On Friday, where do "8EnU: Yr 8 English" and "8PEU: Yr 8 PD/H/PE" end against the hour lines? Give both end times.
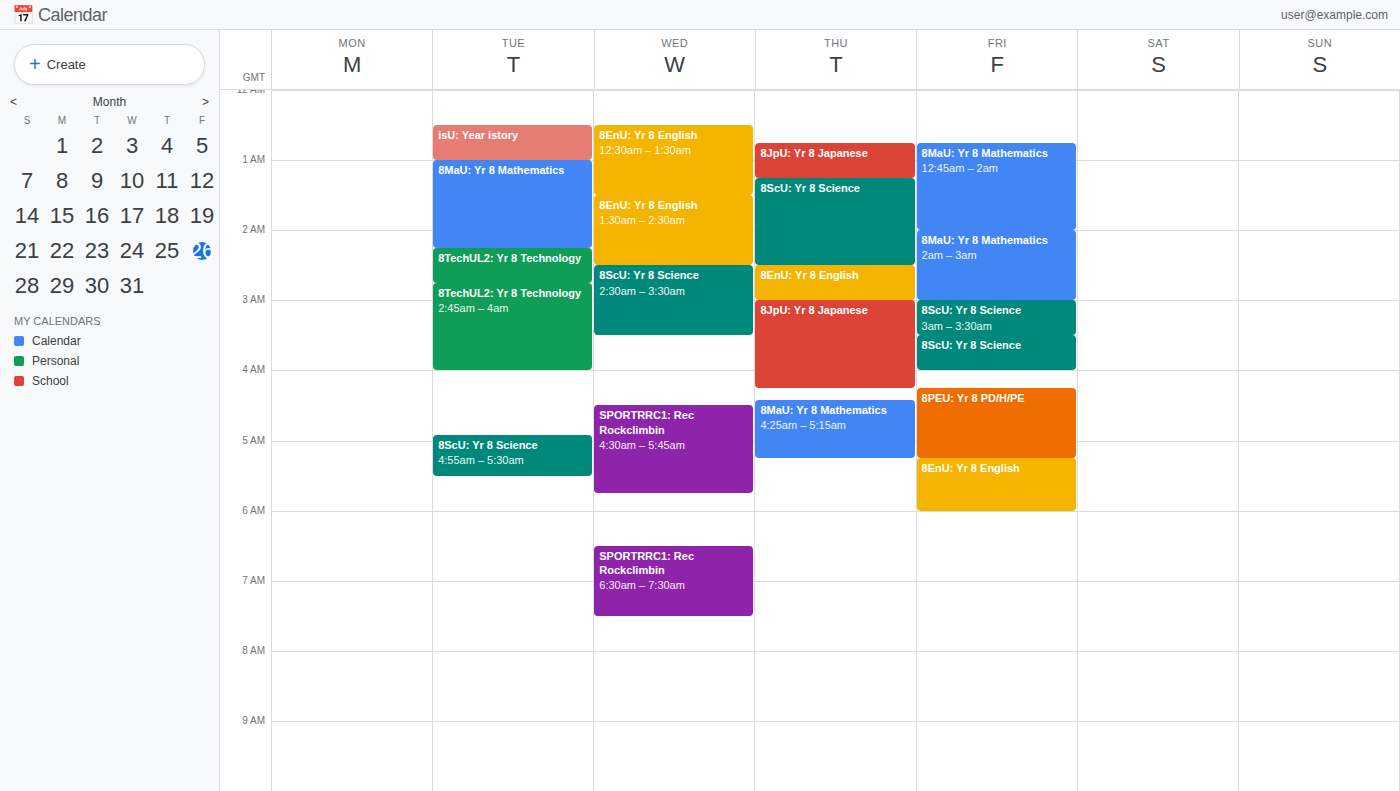
"8EnU: Yr 8 English": 6:00 AM, exactly on the 6 AM line. "8PEU: Yr 8 PD/H/PE": 5:15 AM, neither: a quarter of the way from the 5 AM line to the 6 AM line.